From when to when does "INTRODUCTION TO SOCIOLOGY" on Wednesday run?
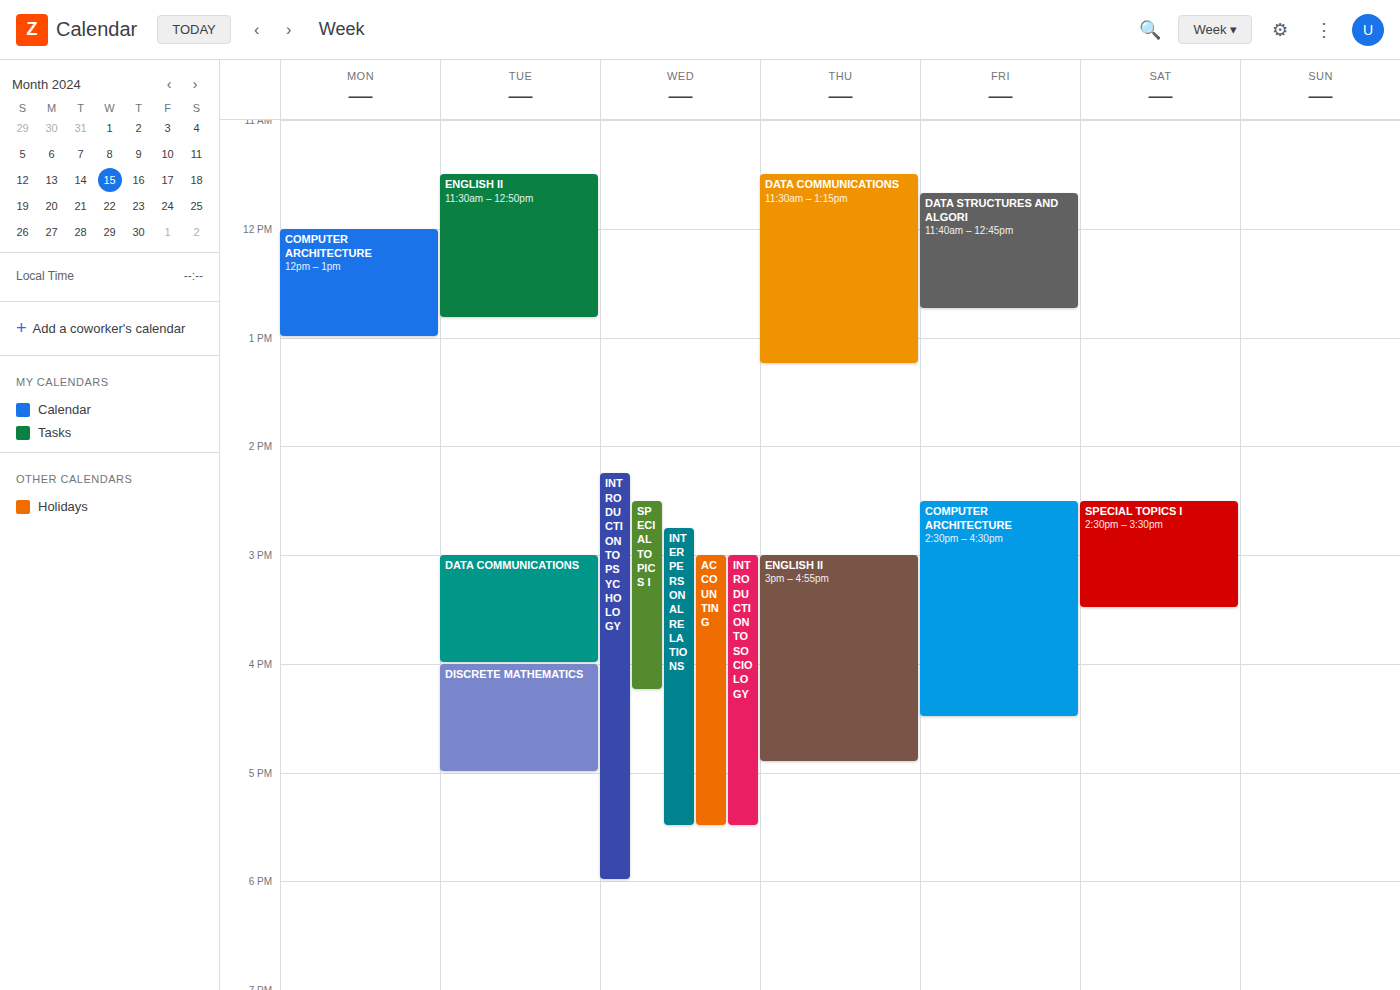
15:00 to 17:30